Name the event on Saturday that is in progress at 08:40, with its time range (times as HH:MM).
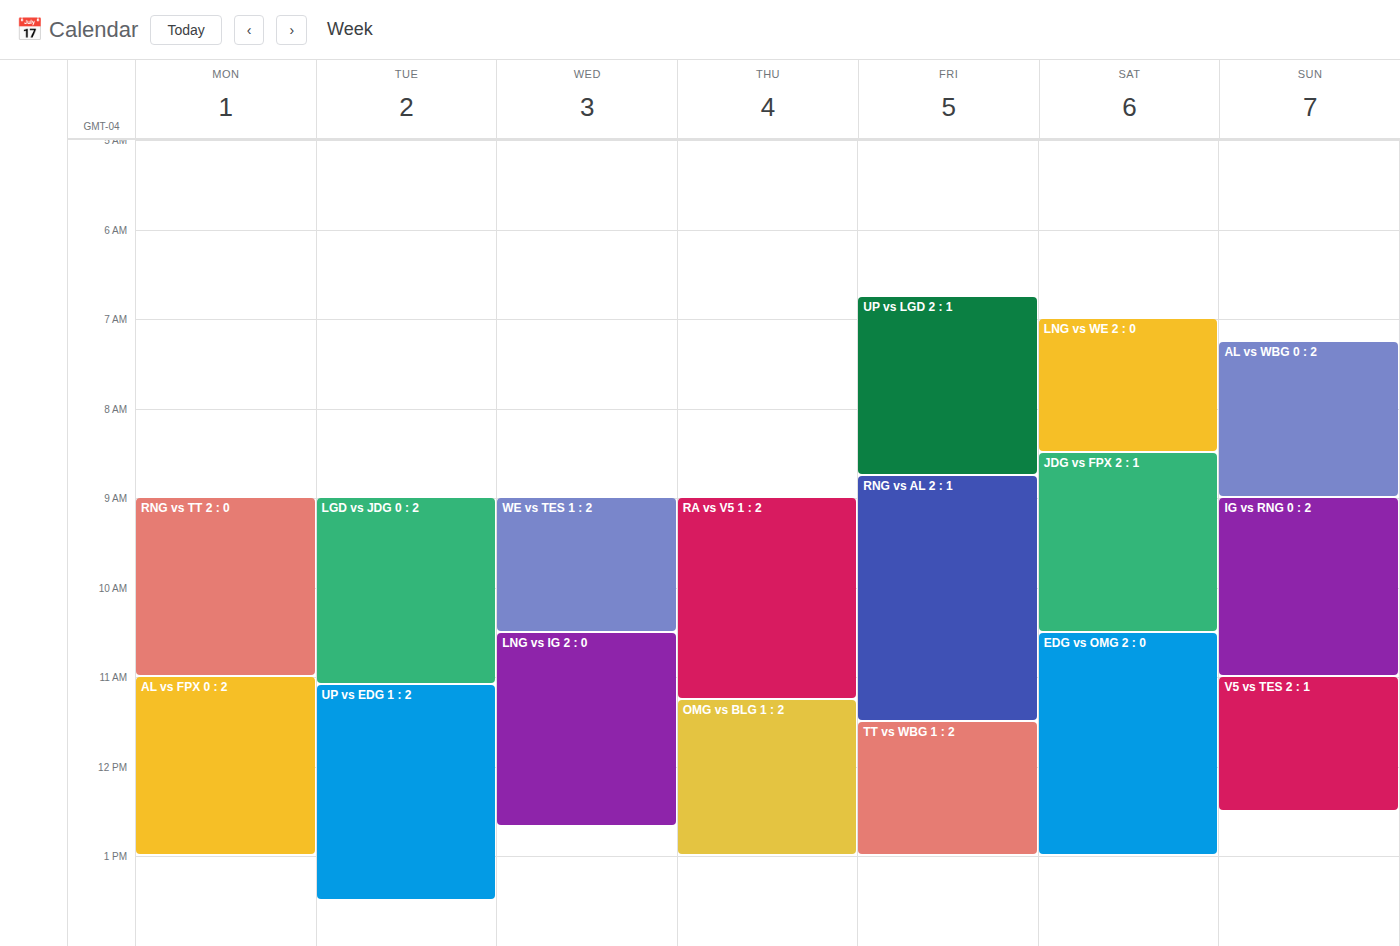
"JDG vs FPX 2 : 1", 08:30 to 10:30